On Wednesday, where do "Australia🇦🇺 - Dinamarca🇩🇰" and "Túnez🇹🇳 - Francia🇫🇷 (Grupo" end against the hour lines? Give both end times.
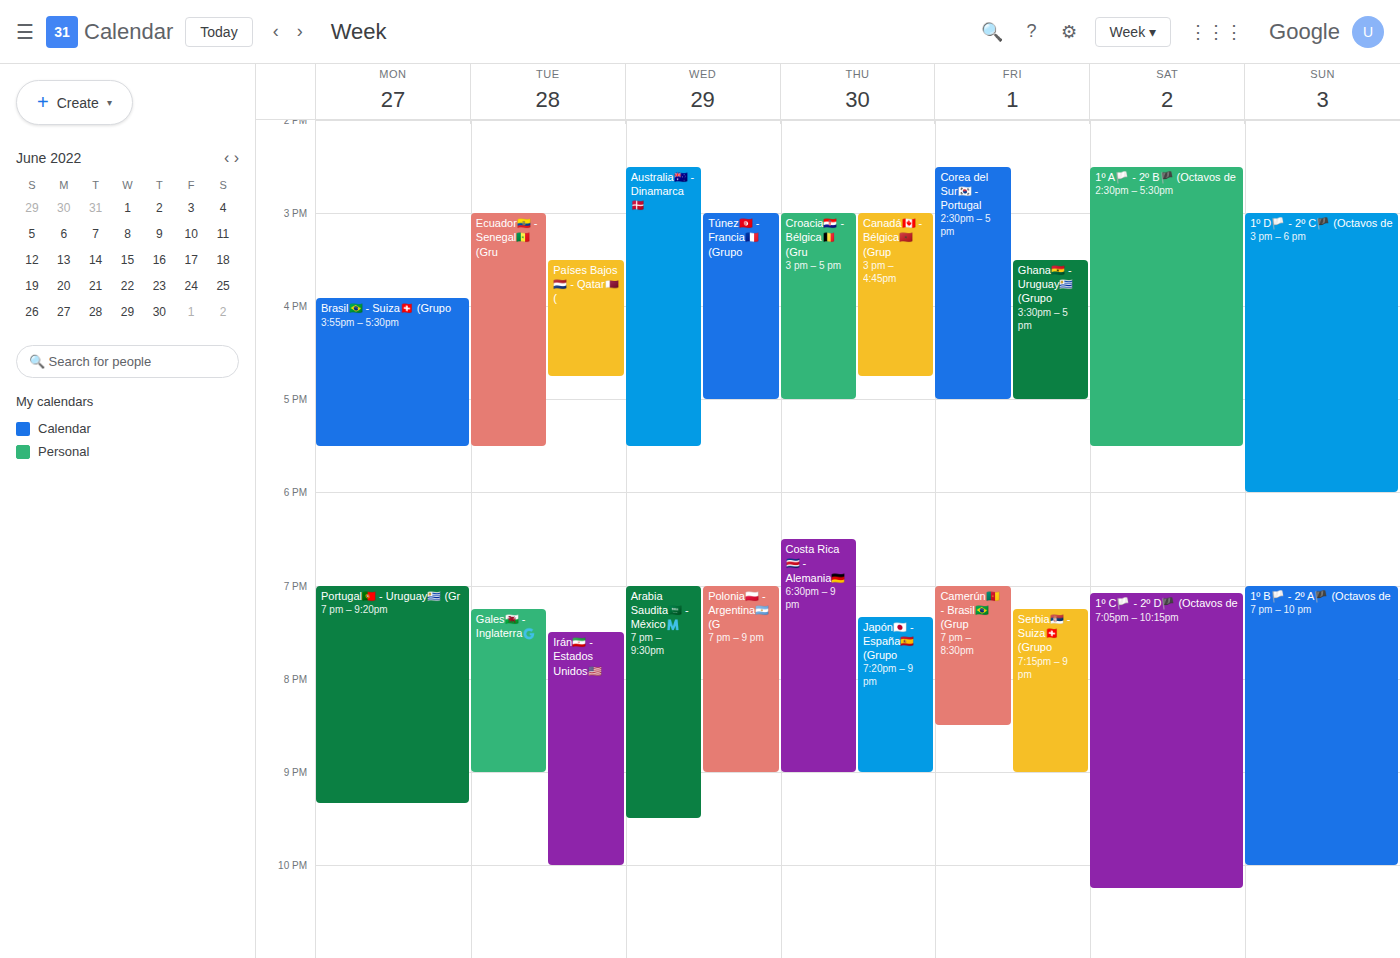
"Australia🇦🇺 - Dinamarca🇩🇰": 5:30 PM, halfway between the 5 PM and 6 PM lines. "Túnez🇹🇳 - Francia🇫🇷 (Grupo": 5:00 PM, exactly on the 5 PM line.